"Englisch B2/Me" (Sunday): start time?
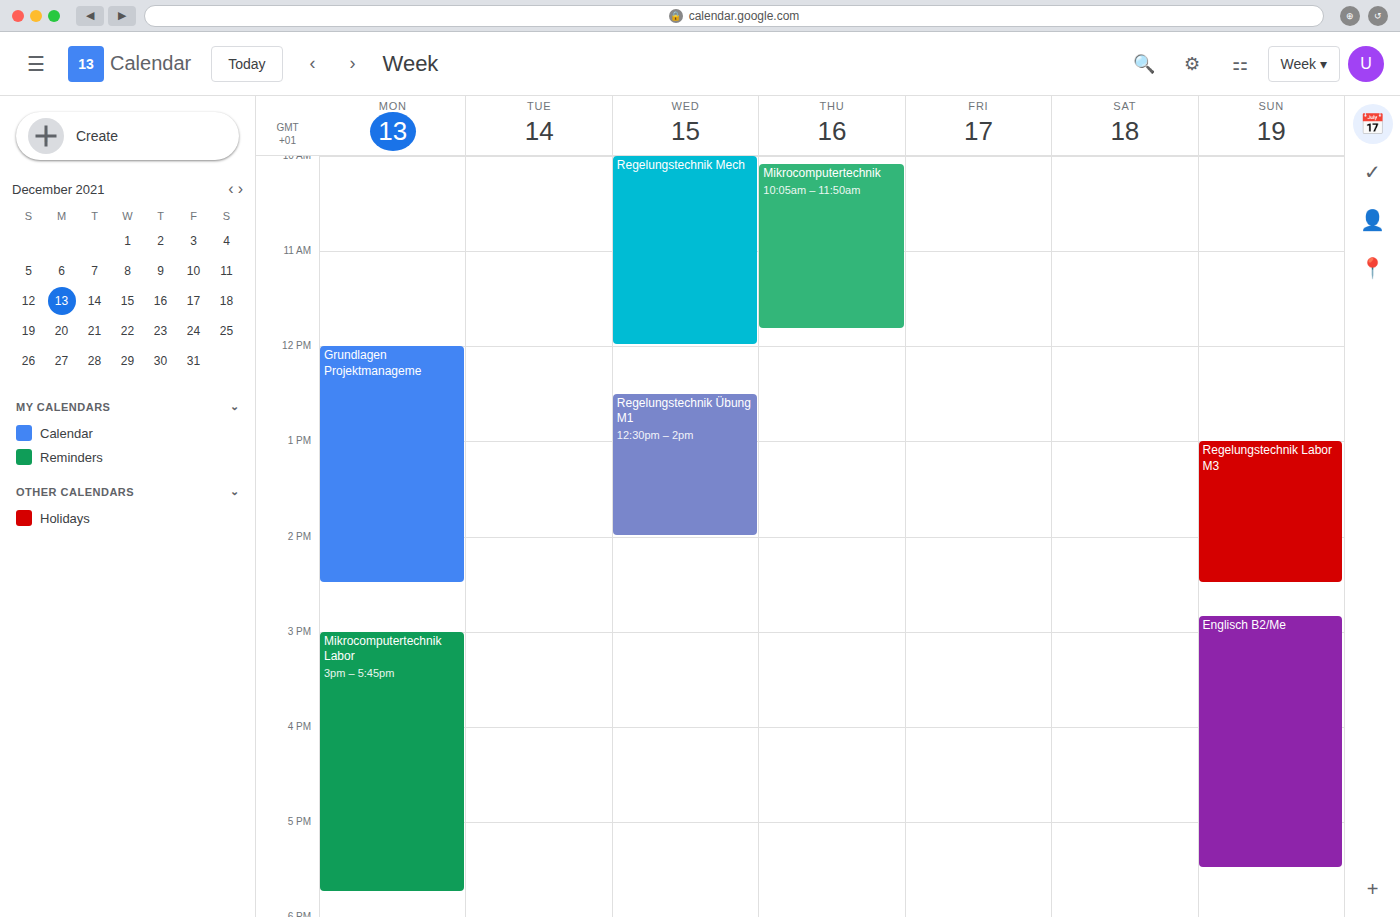
2:50 PM